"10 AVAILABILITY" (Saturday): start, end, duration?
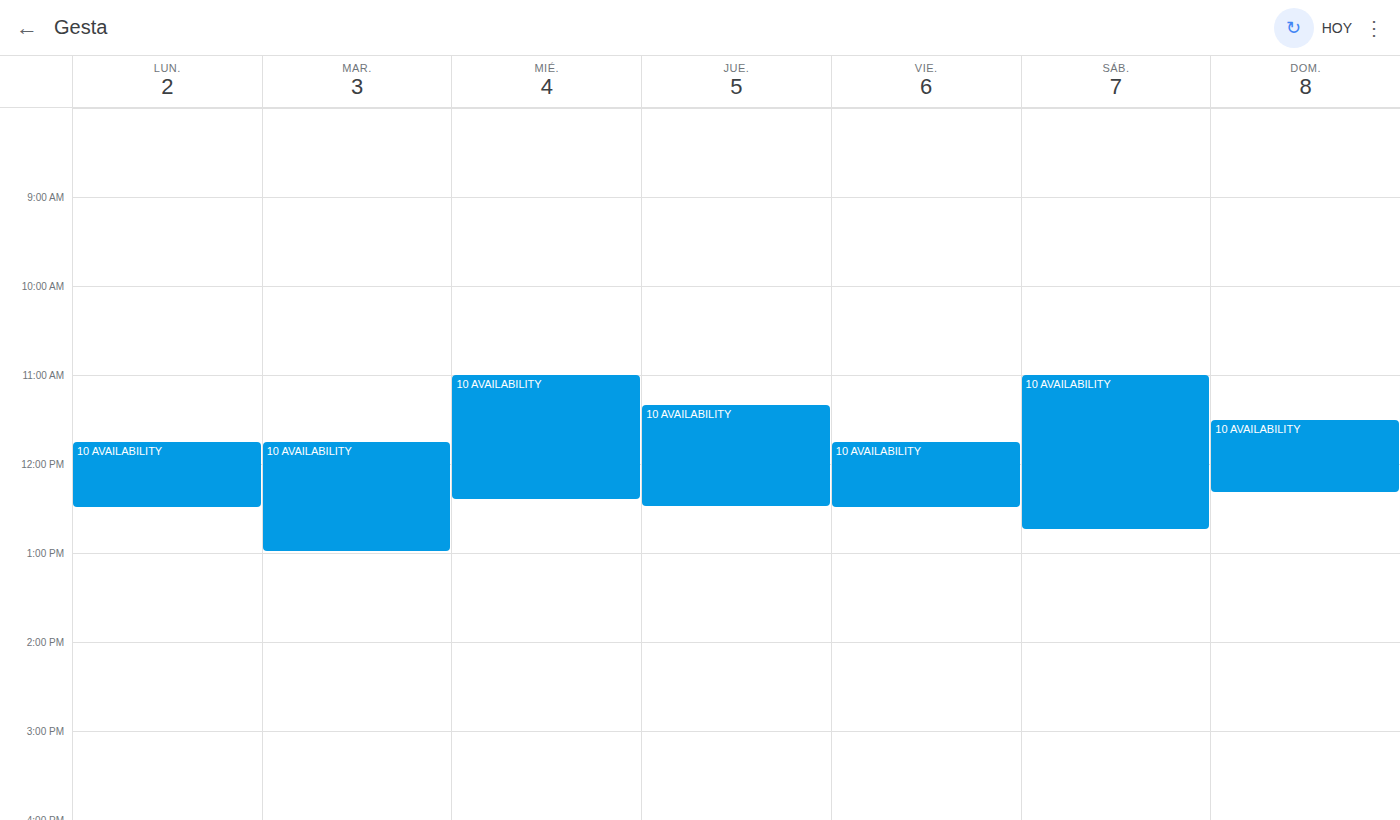
11:00 AM to 12:45 PM, 1 hour 45 minutes